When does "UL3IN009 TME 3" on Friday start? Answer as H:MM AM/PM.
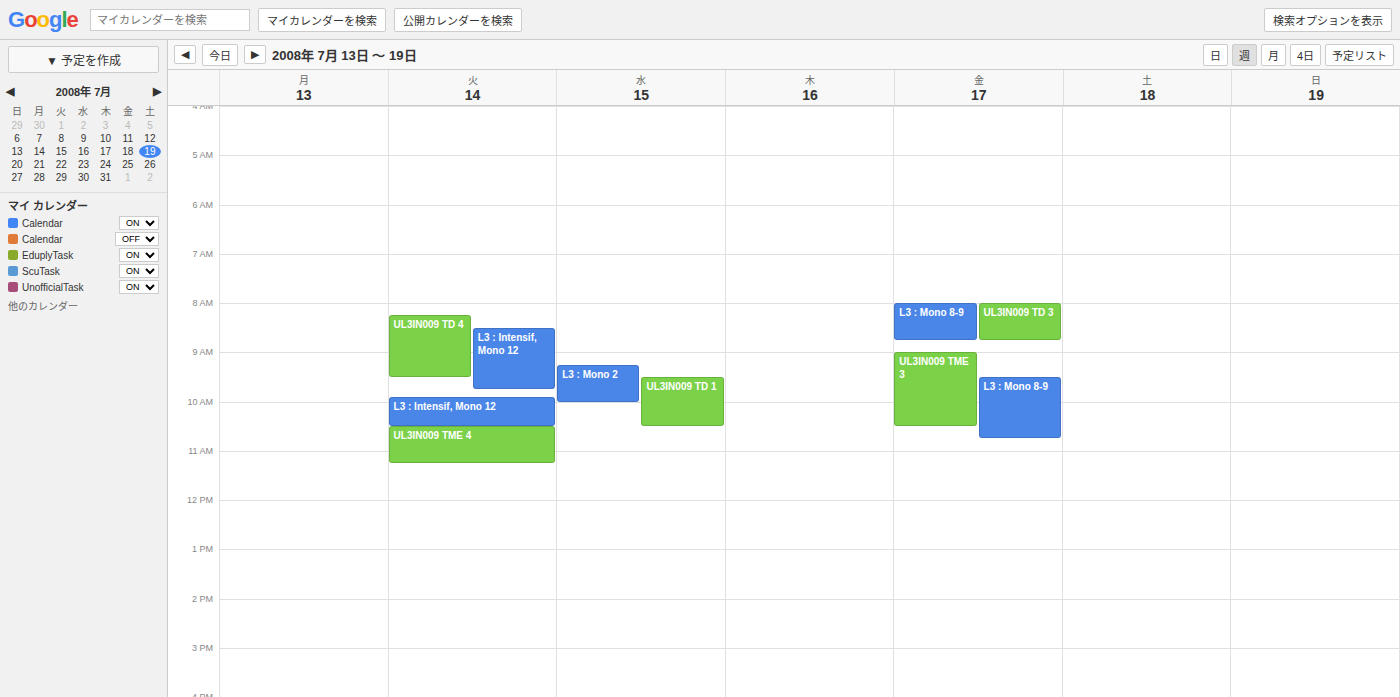
9:00 AM